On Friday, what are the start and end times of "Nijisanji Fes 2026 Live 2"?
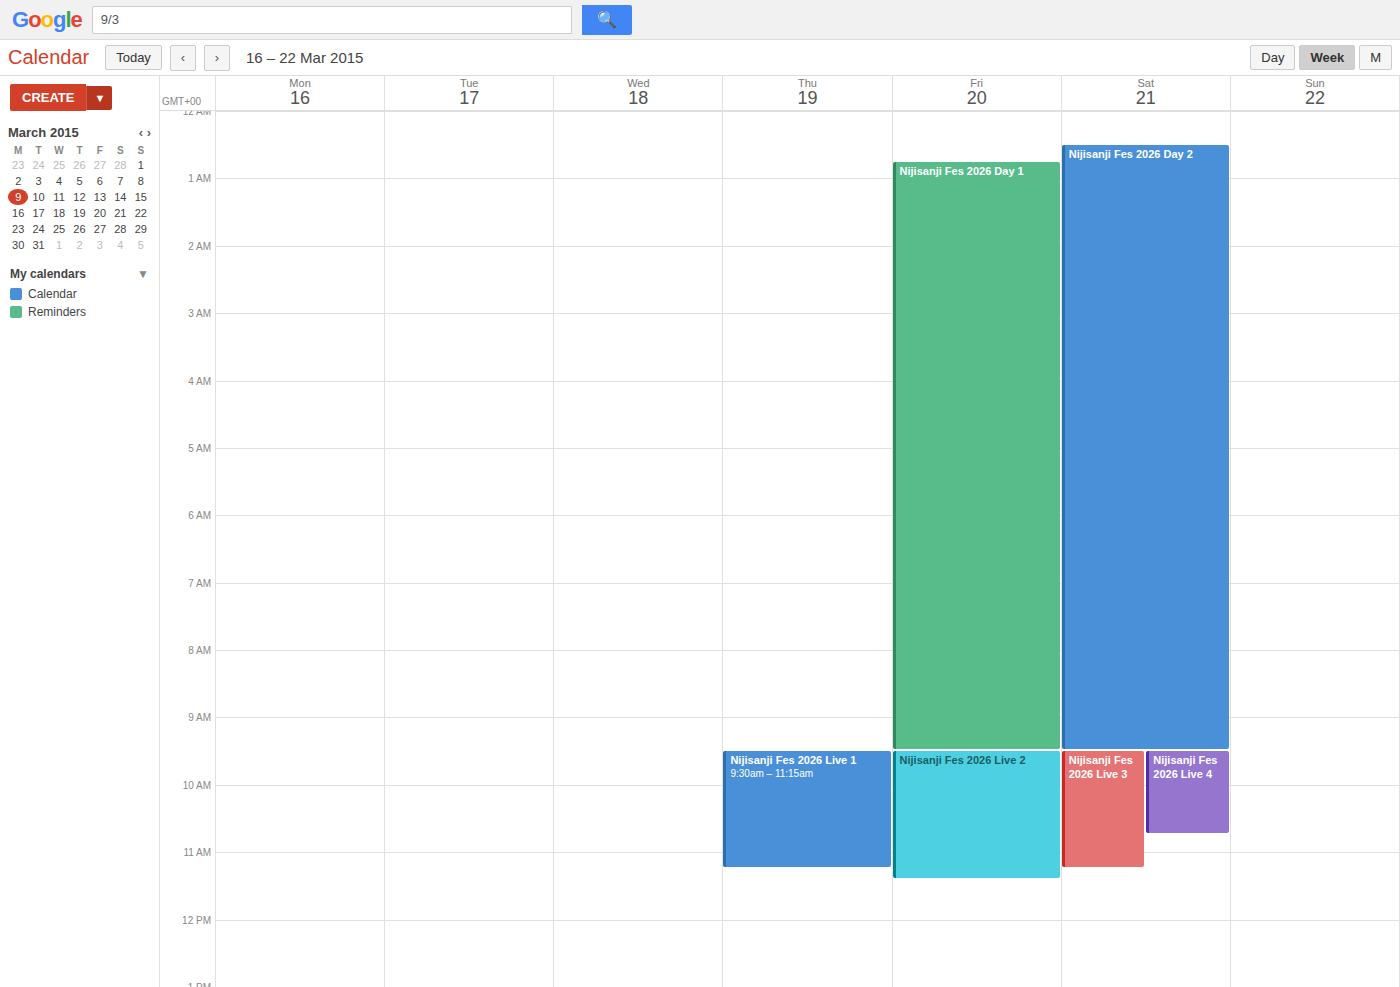
9:30 AM to 11:25 AM